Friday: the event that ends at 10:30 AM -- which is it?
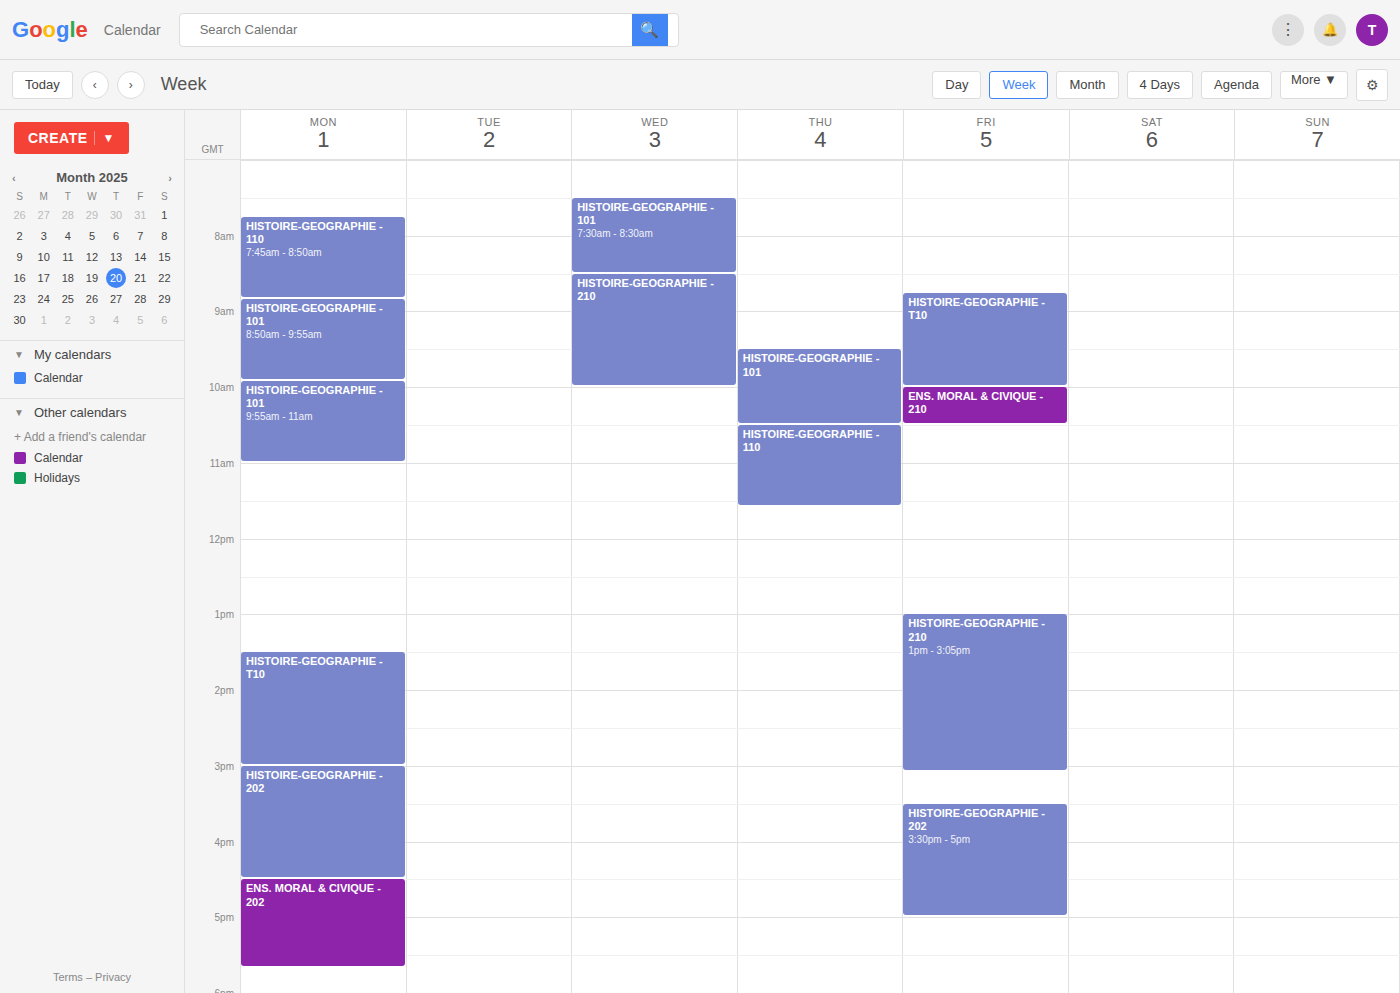
"ENS. MORAL & CIVIQUE - 210"